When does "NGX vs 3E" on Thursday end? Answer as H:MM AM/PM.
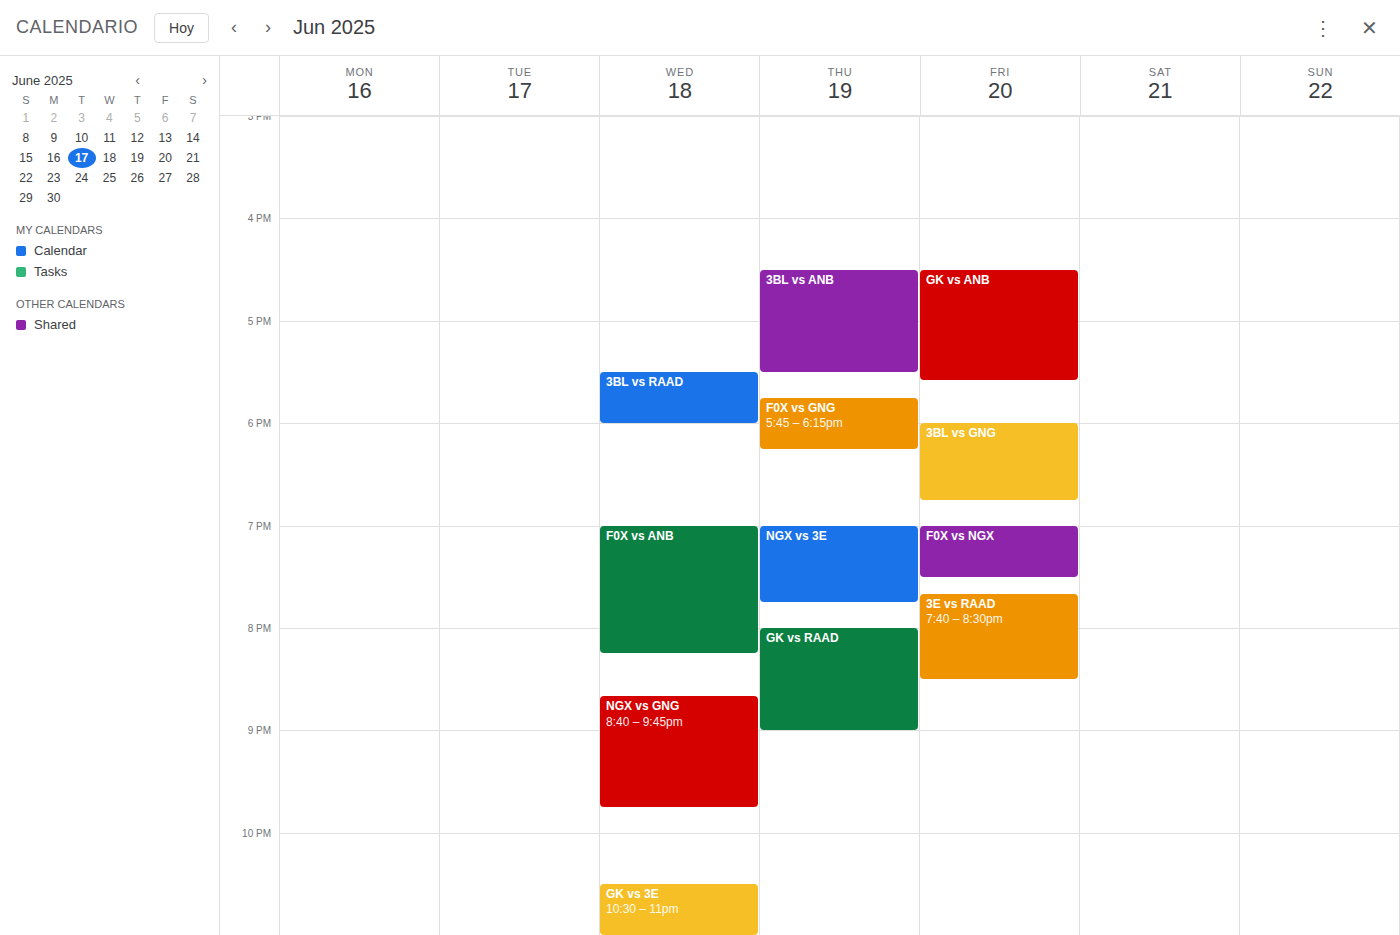
7:45 PM